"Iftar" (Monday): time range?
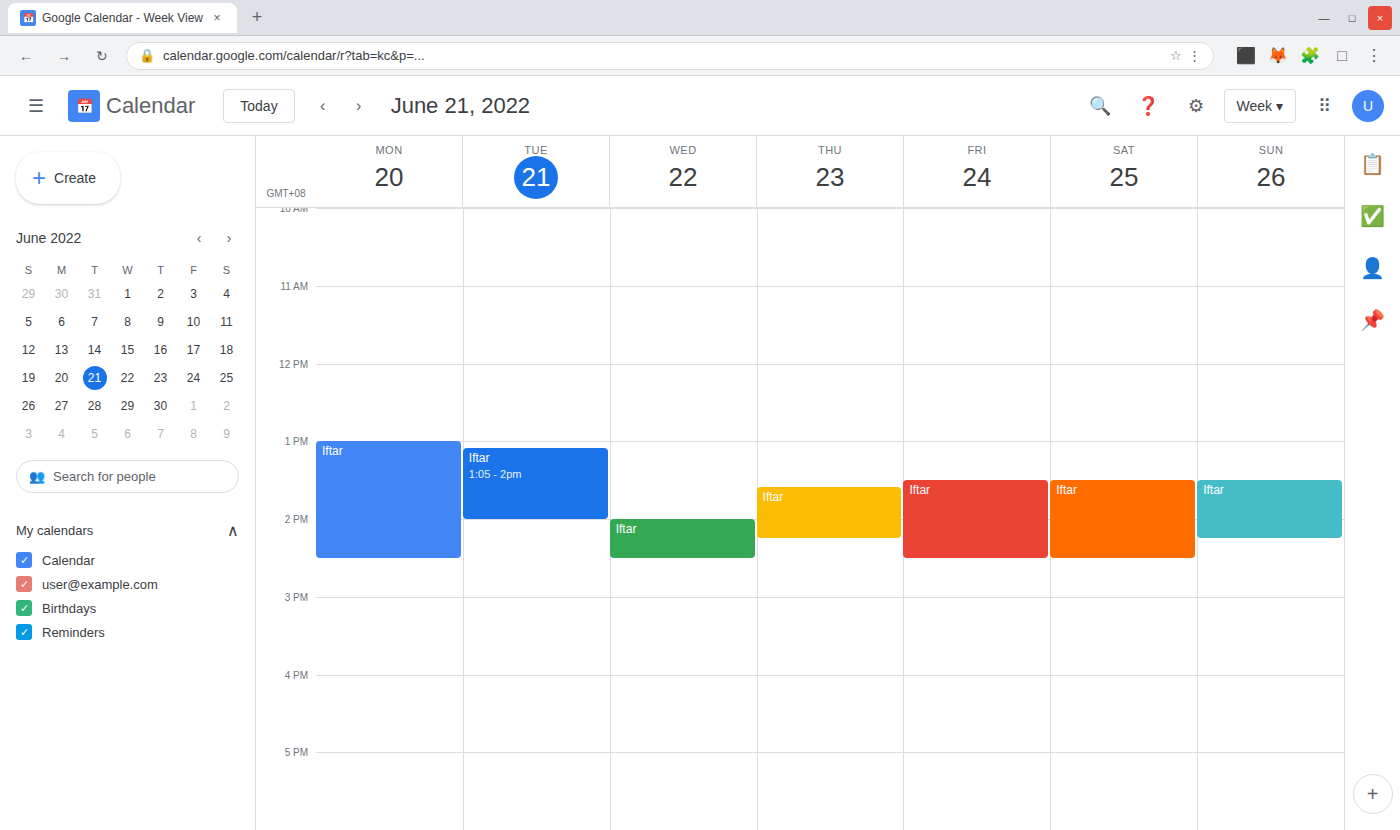
1:00 PM to 2:30 PM